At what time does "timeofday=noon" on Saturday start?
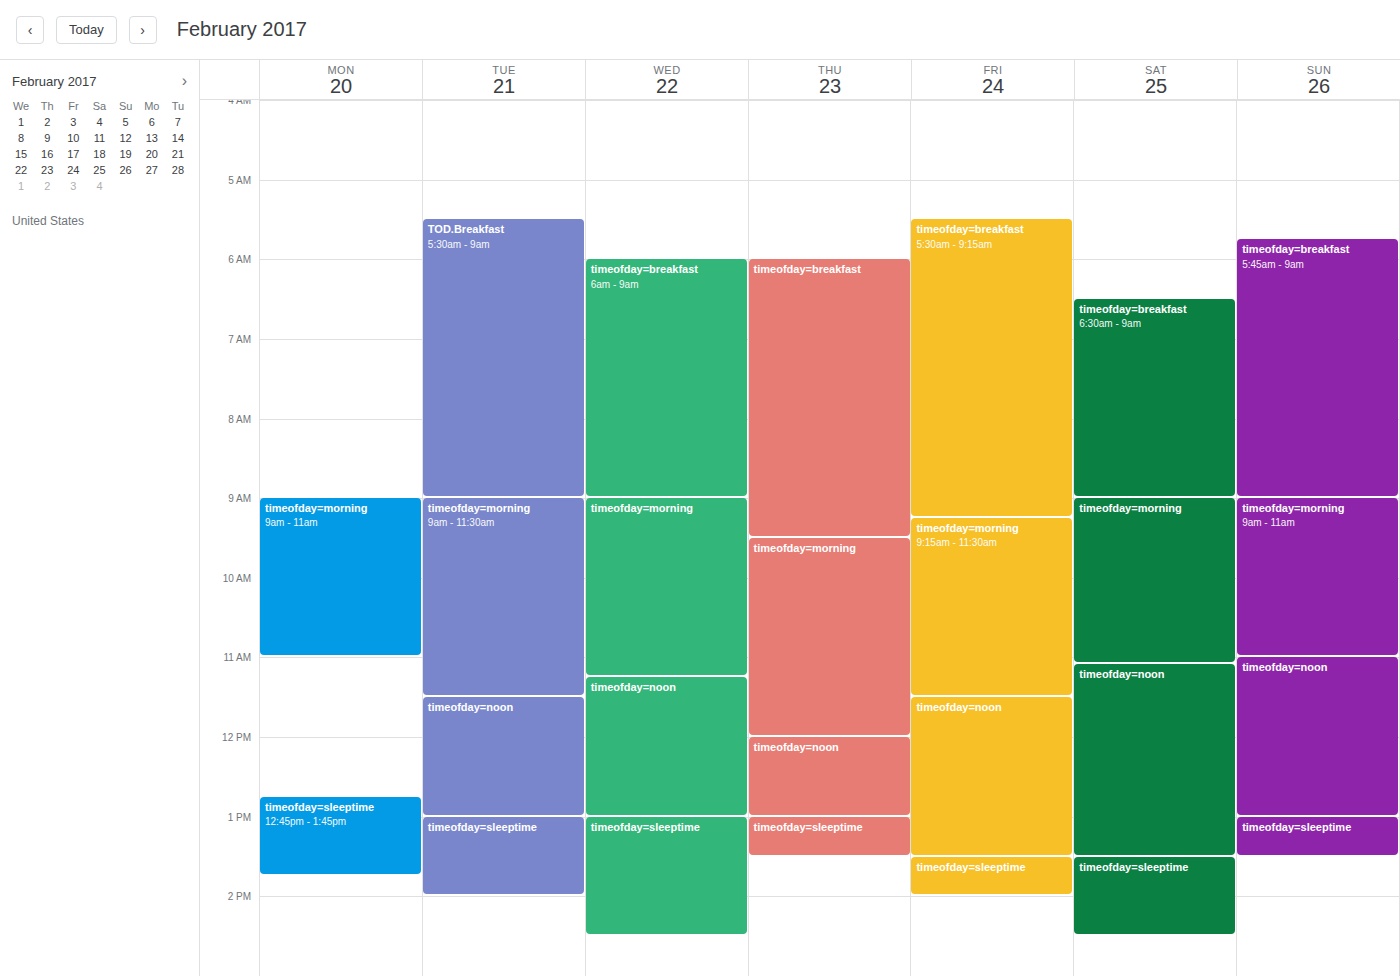
11:05 AM